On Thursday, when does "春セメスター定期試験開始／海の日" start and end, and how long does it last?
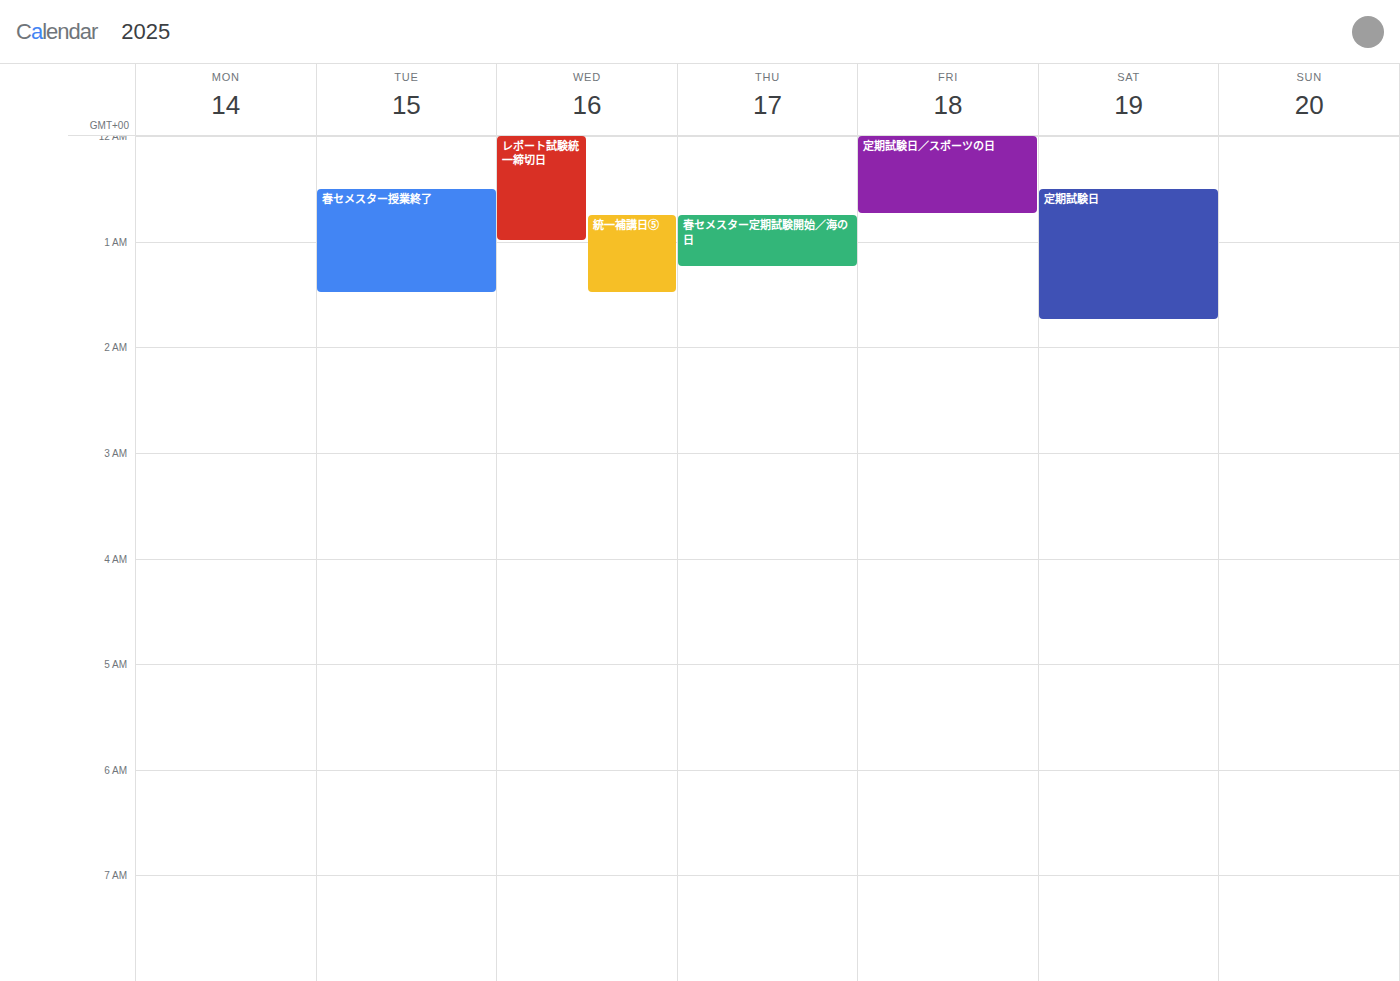
12:45 AM to 1:15 AM, 30 minutes